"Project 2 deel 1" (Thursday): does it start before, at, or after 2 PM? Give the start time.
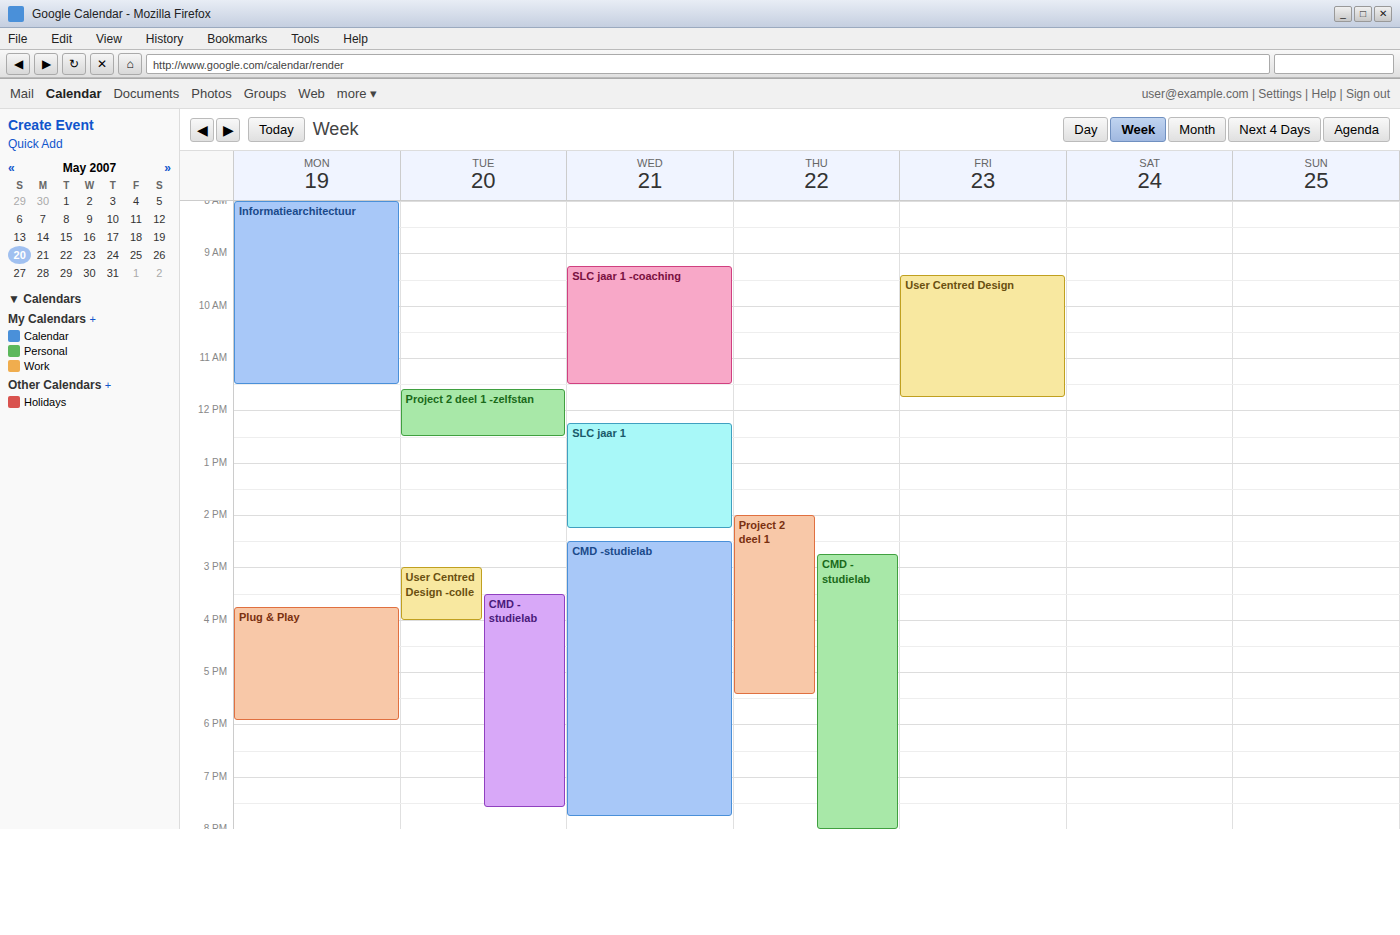
2:00 PM -- exactly at 2 PM, on the 2 PM line.